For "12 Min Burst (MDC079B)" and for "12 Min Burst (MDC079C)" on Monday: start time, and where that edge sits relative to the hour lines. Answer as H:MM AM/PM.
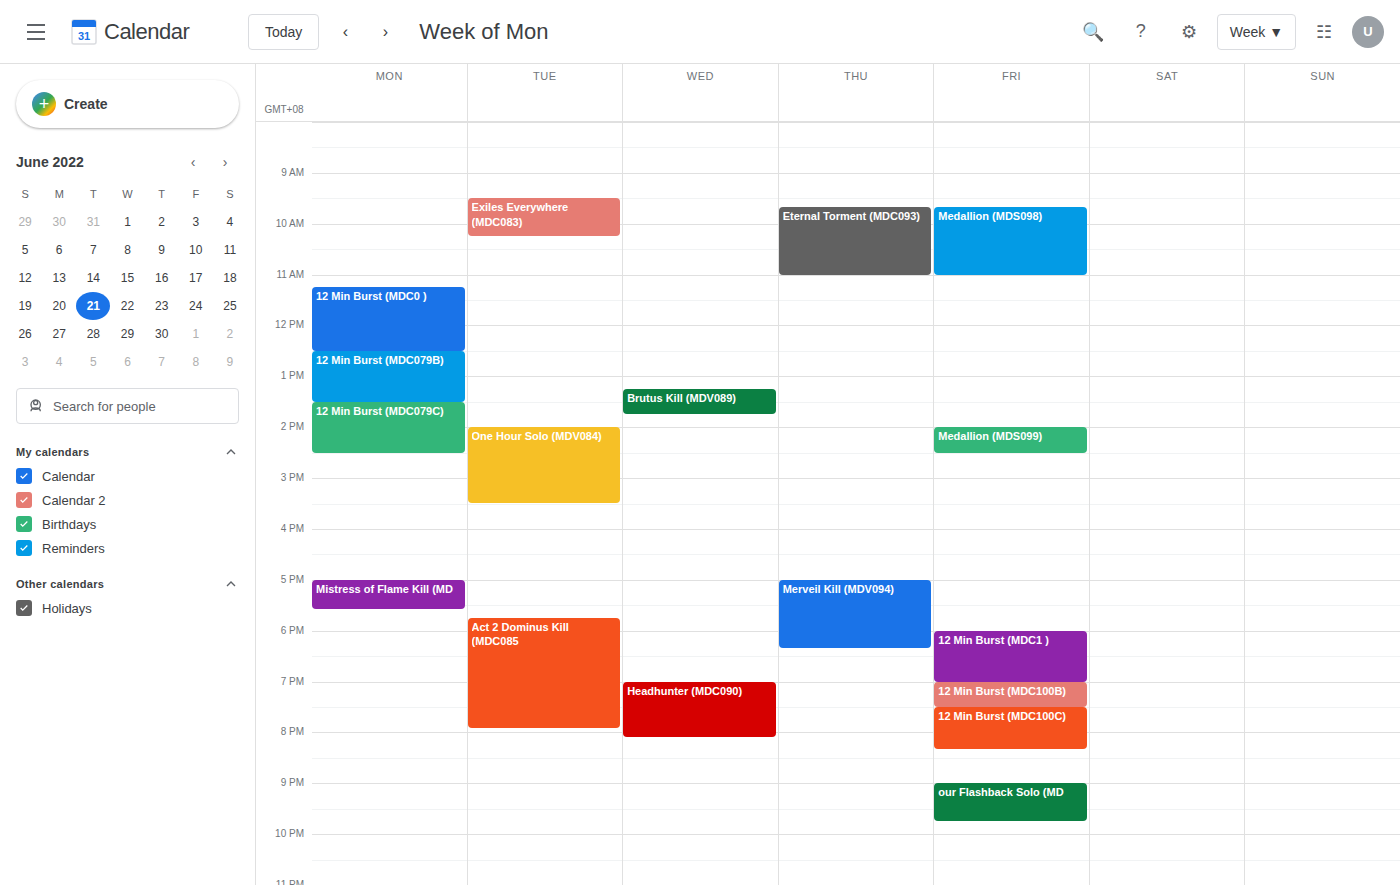
"12 Min Burst (MDC079B)": 12:30 PM, halfway between the 12 PM and 1 PM lines. "12 Min Burst (MDC079C)": 1:30 PM, halfway between the 1 PM and 2 PM lines.